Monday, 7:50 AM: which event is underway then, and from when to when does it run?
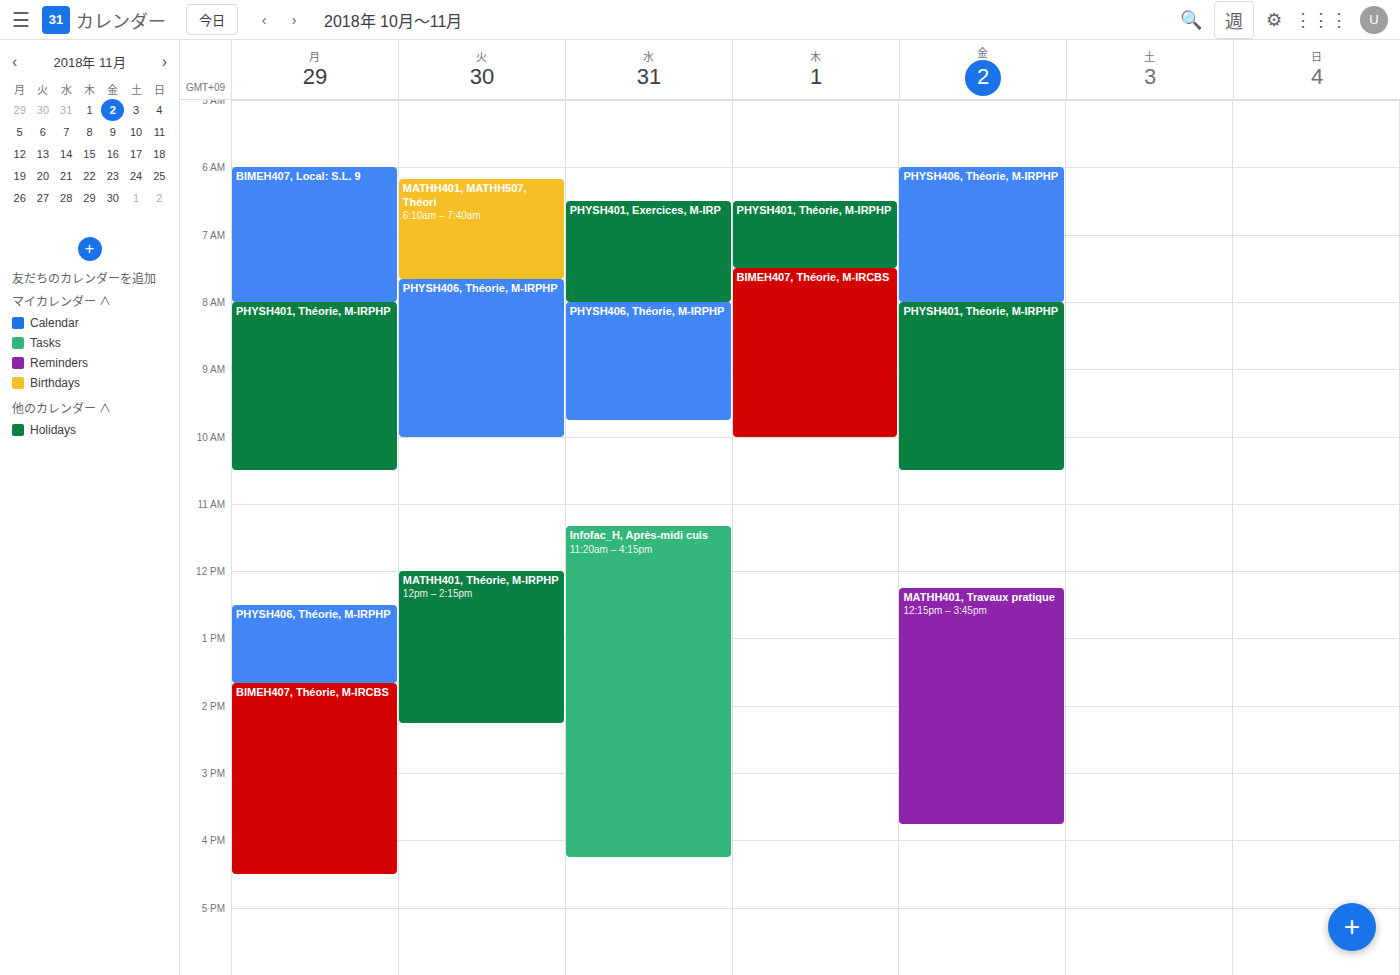
"BIMEH407, Local: S.L. 9", 6:00 AM to 8:00 AM